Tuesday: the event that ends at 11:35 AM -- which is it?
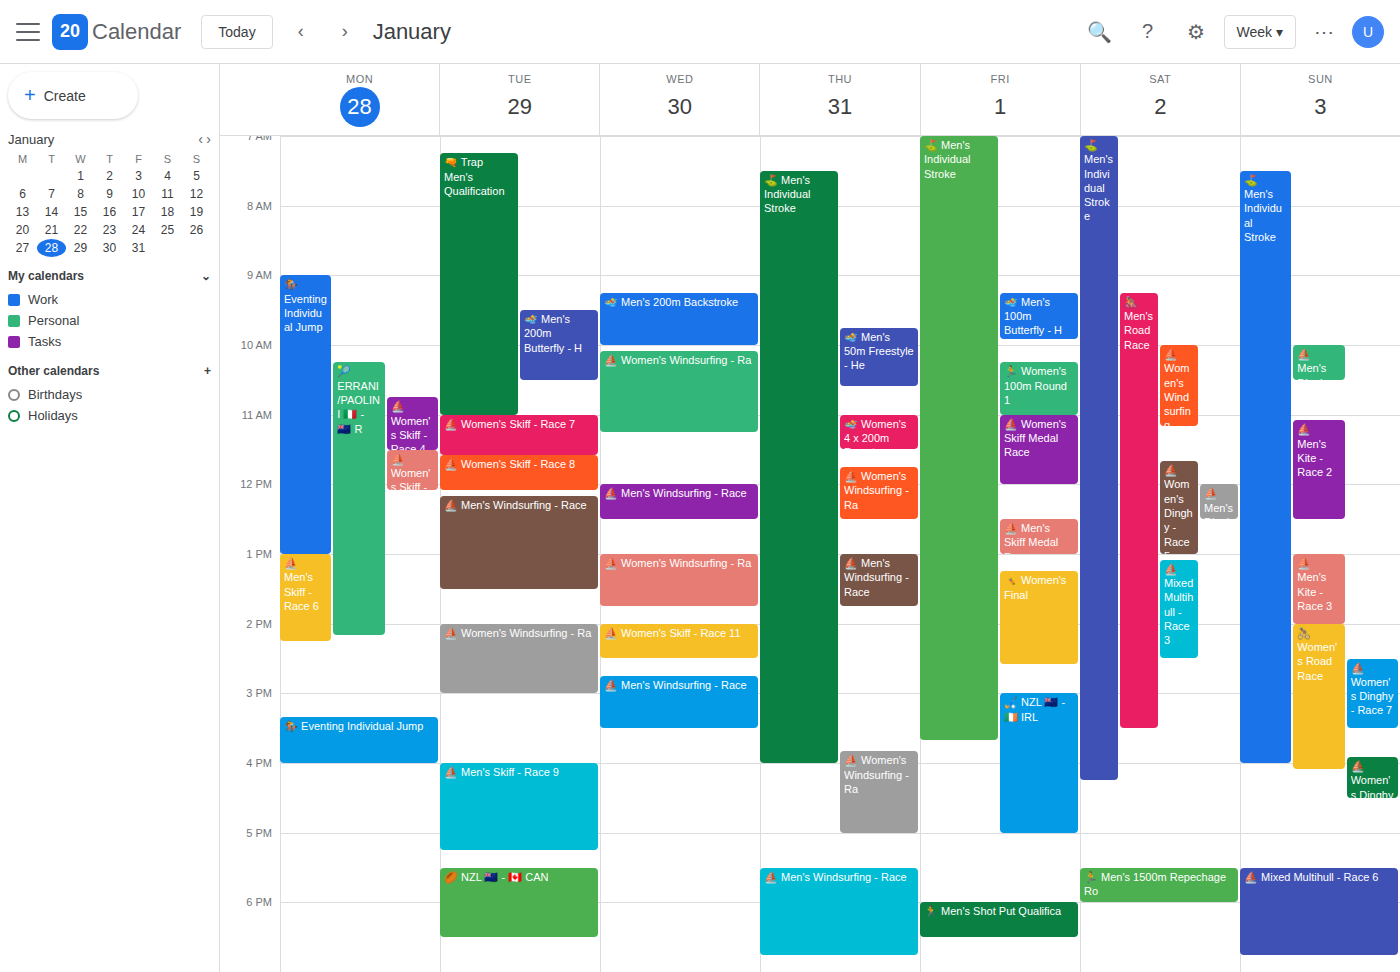
"⛵ Women's Skiff - Race 7"